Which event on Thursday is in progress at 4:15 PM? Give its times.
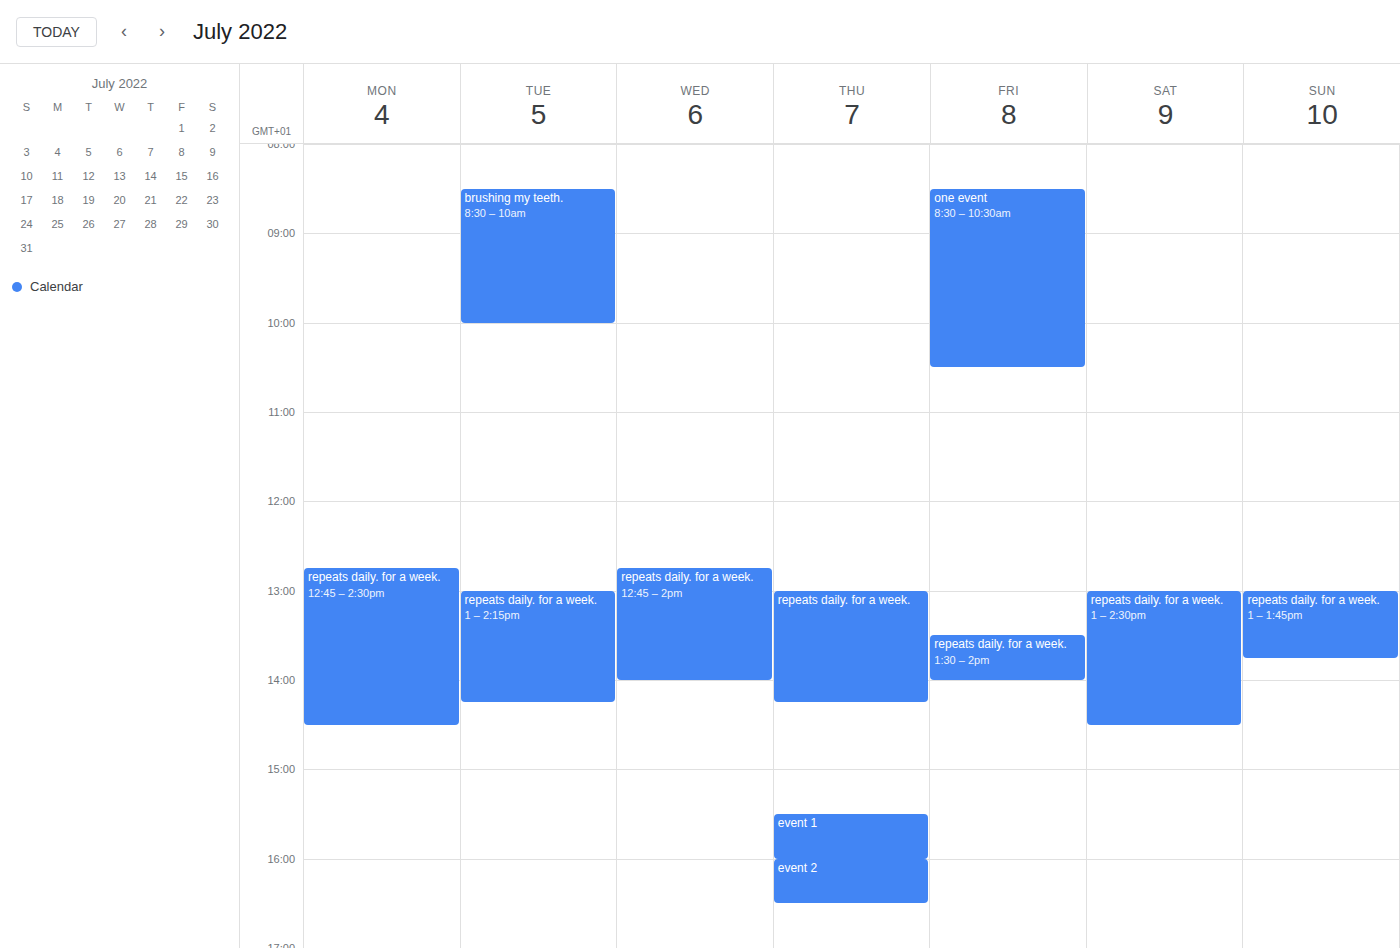
"event 2", 4:00 PM to 4:30 PM